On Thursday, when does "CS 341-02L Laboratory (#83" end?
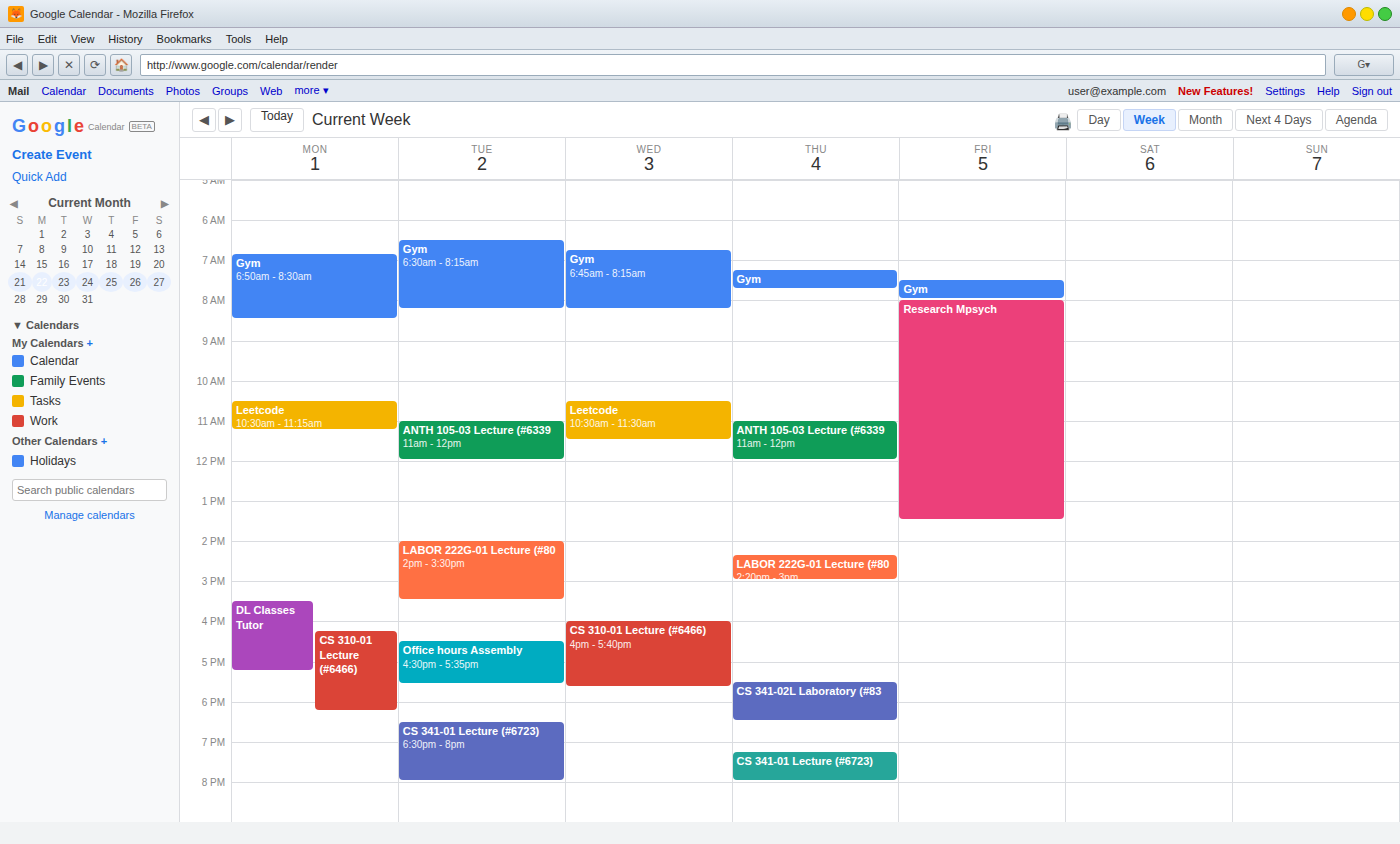
6:30 PM